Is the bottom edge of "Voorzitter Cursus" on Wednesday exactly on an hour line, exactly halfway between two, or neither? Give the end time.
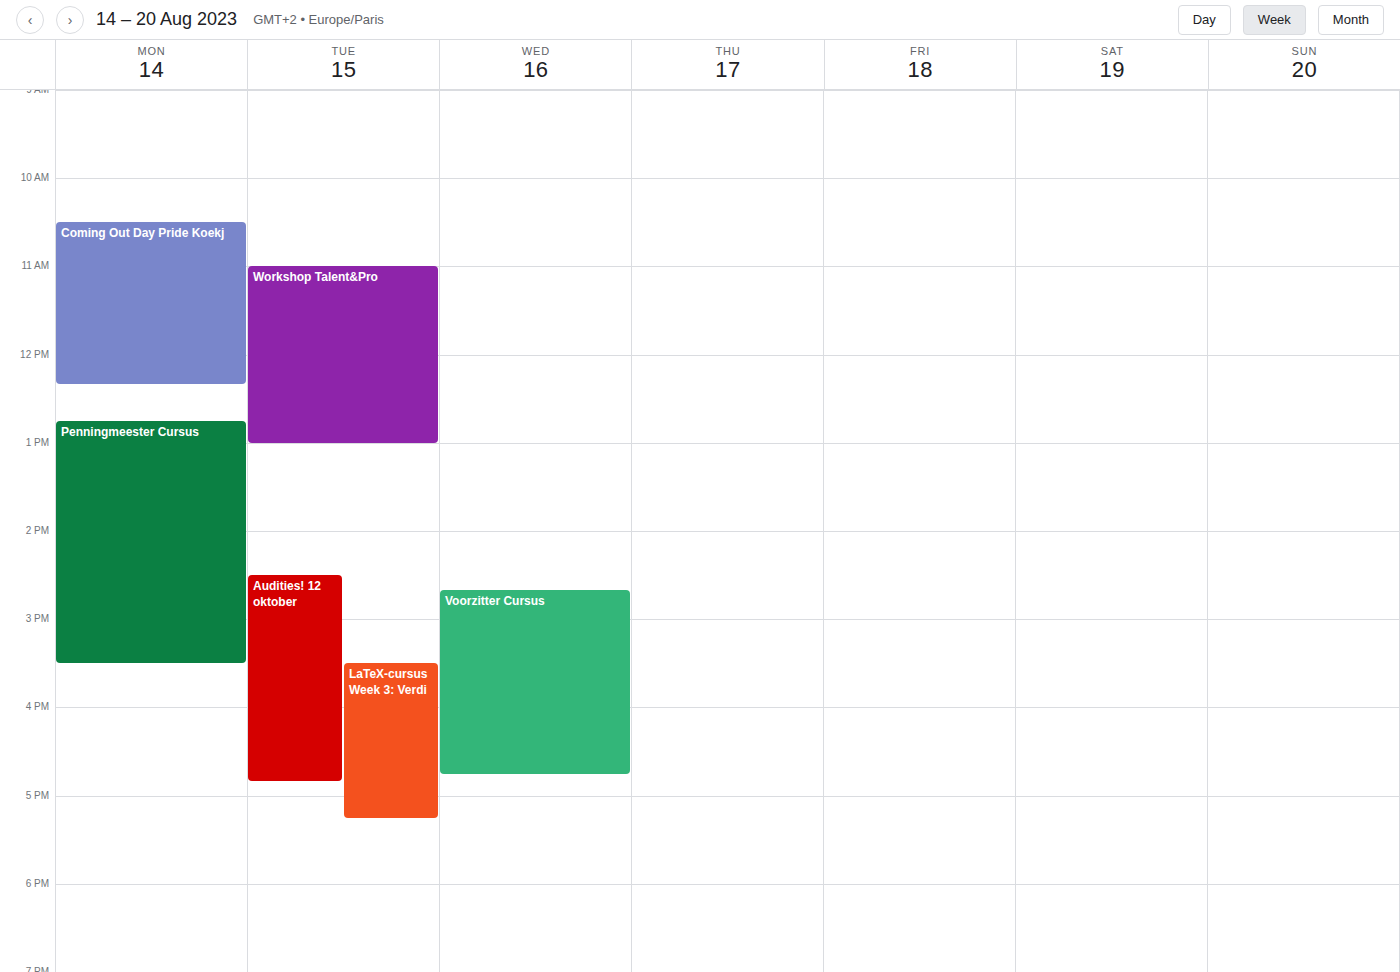
4:45 PM -- neither: three quarters of the way from the 4 PM line to the 5 PM line.